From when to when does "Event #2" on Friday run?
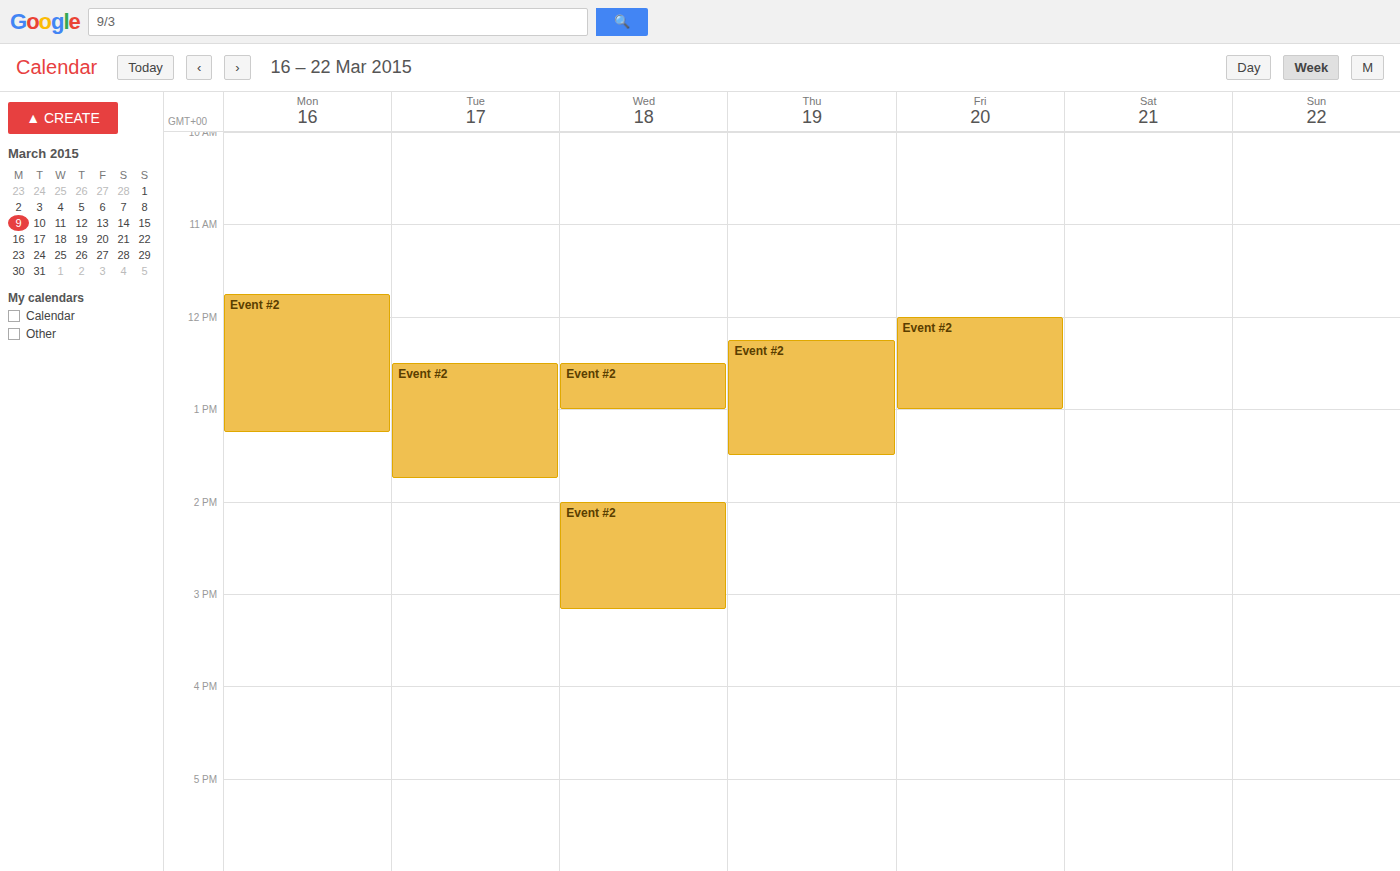
12:00 to 13:00